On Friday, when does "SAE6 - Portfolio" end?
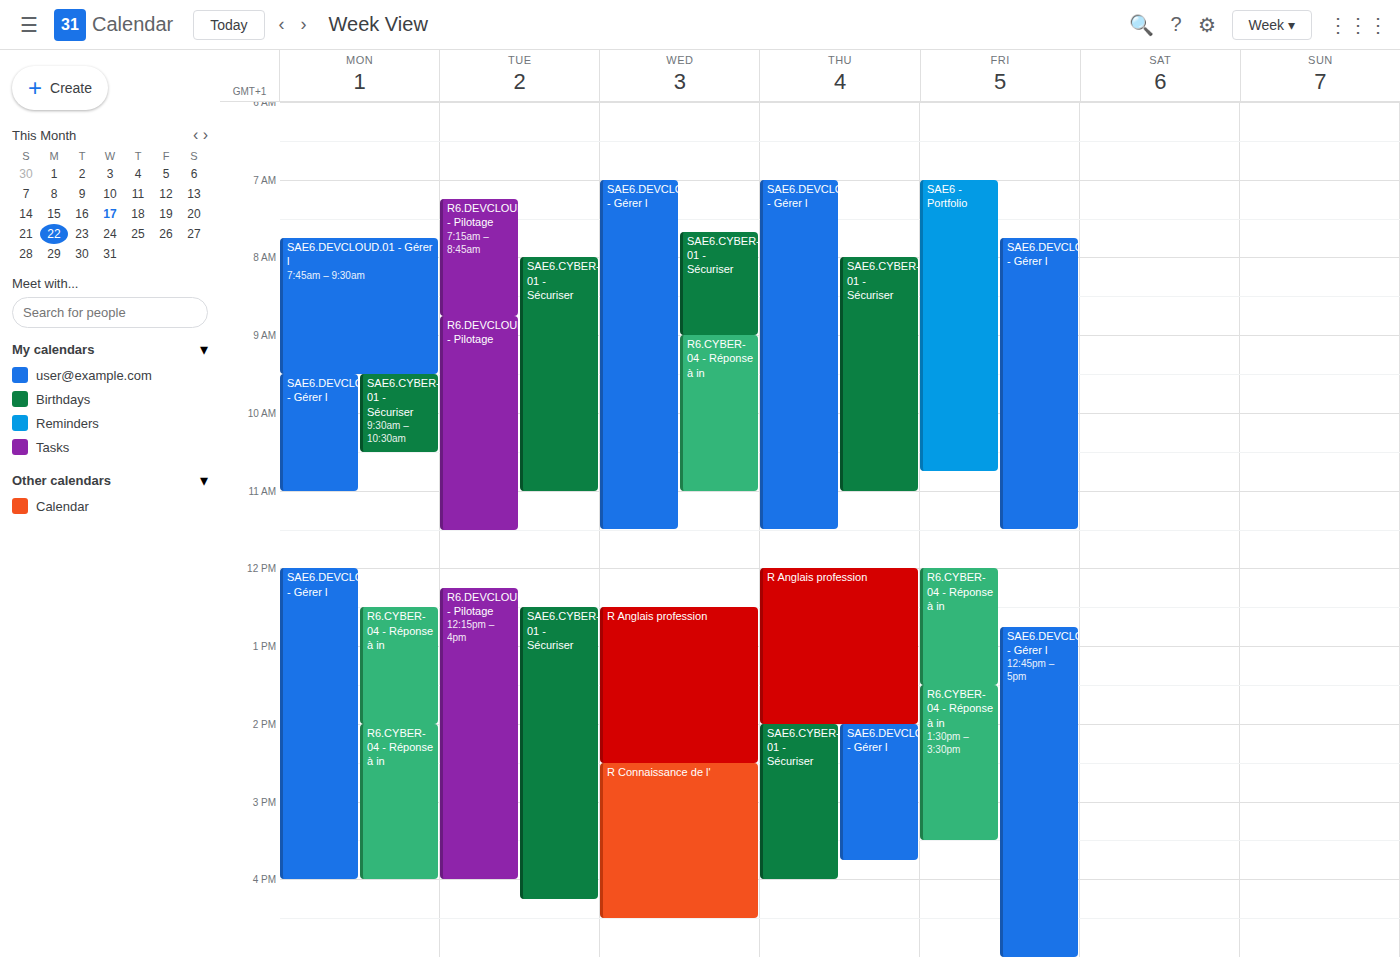
10:45 AM